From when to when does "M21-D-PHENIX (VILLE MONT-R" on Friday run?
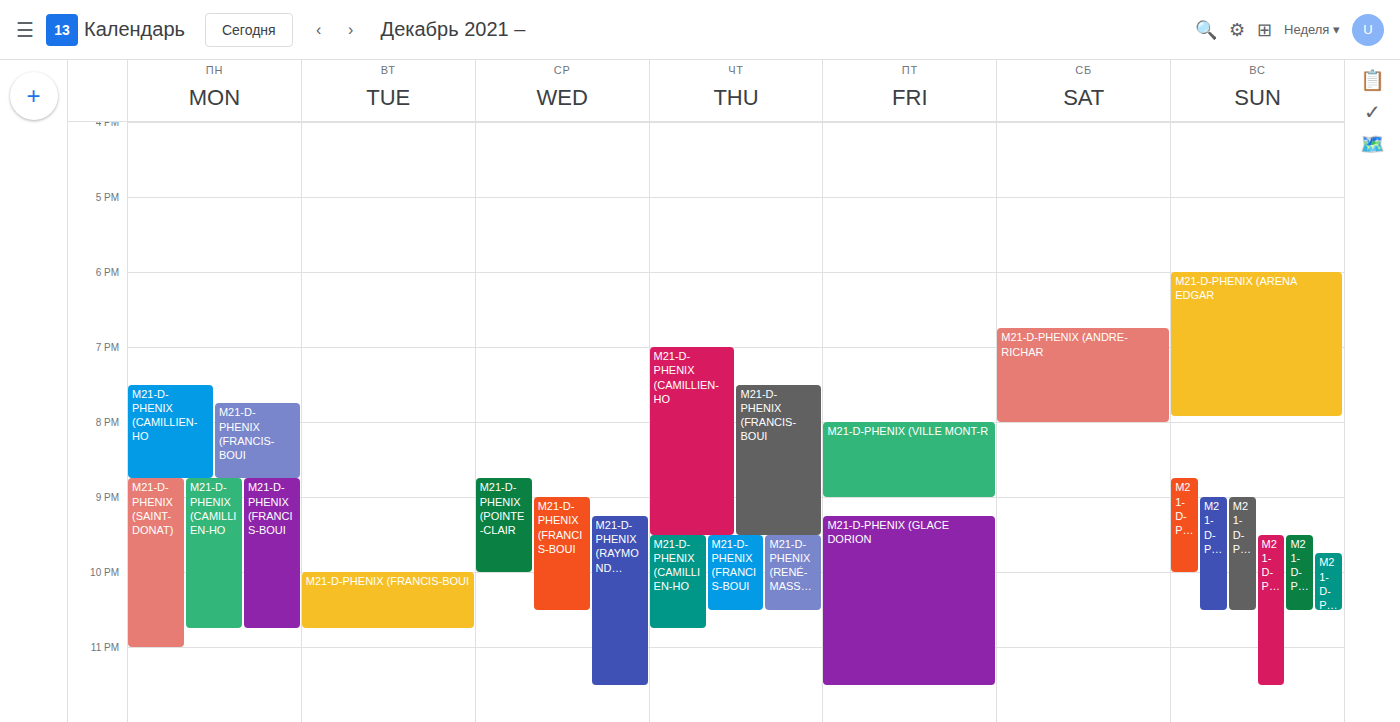
8:00 PM to 9:00 PM